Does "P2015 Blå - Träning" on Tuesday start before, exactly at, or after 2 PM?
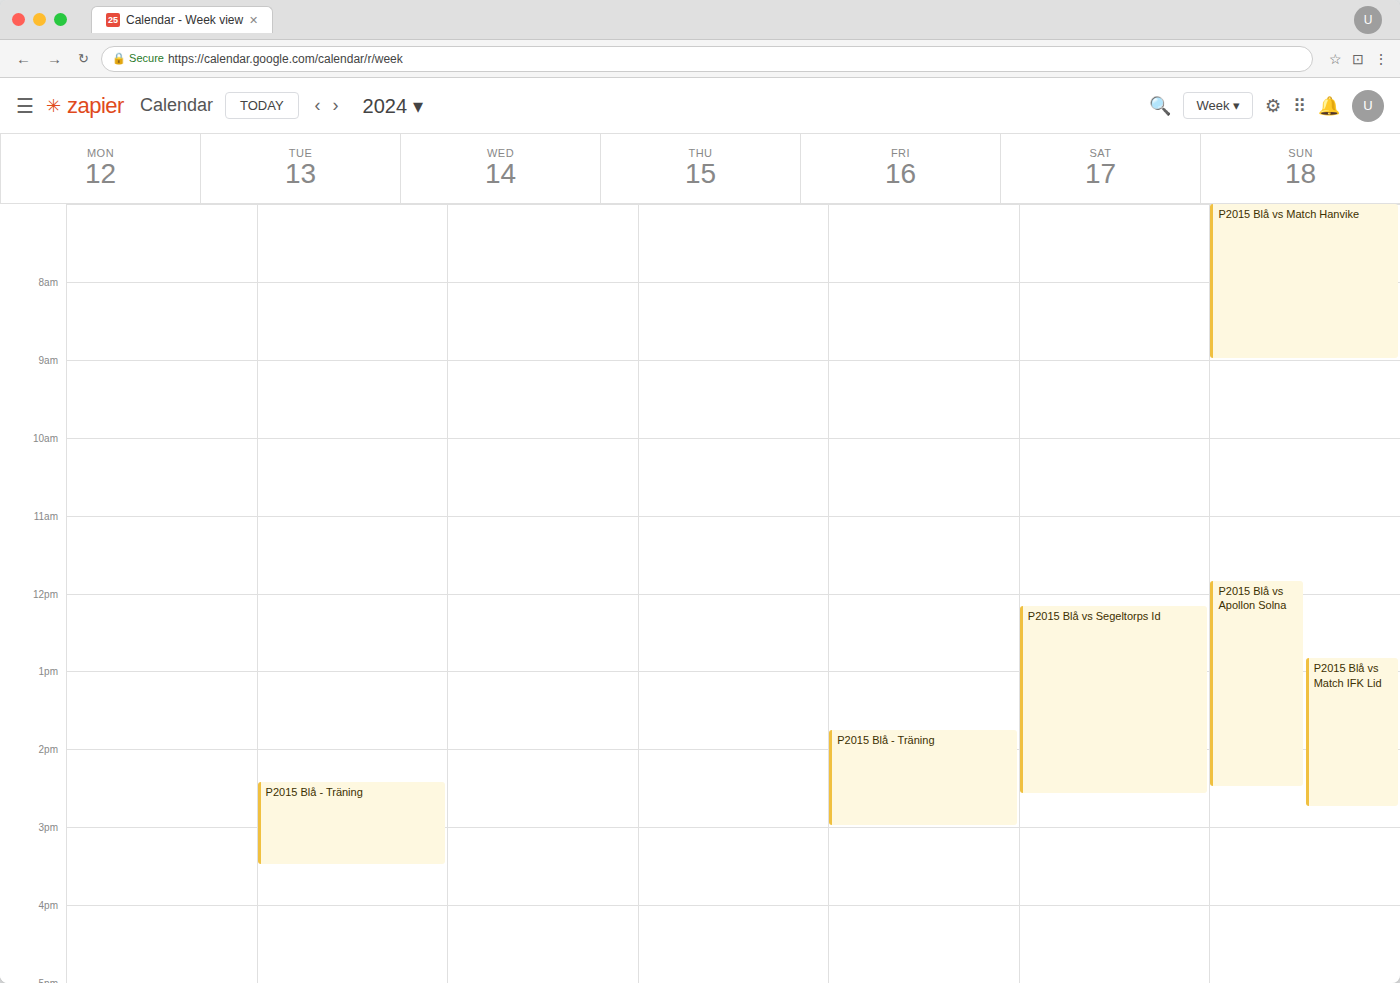
2:25 PM -- after 2 PM, 25 minutes below the 2 PM line.